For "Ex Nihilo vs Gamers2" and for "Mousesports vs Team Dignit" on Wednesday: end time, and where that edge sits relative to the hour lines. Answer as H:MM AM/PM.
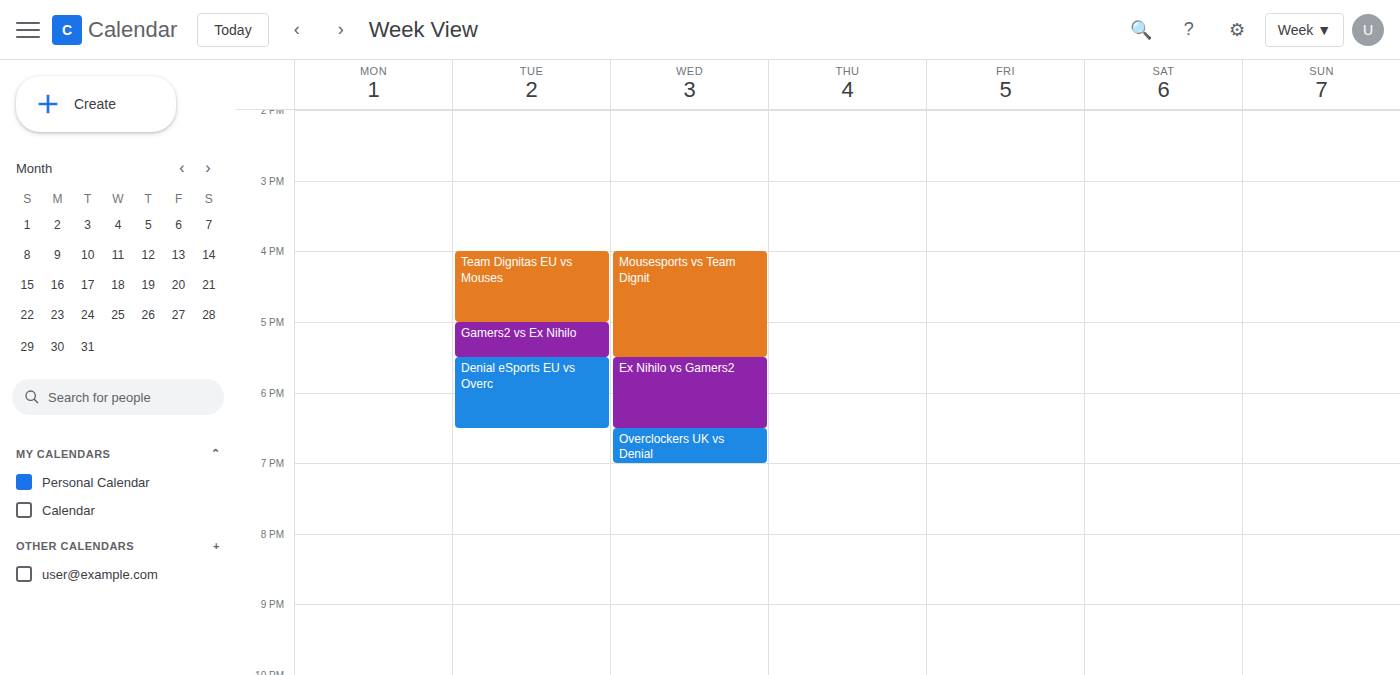
"Ex Nihilo vs Gamers2": 6:30 PM, halfway between the 6 PM and 7 PM lines. "Mousesports vs Team Dignit": 5:30 PM, halfway between the 5 PM and 6 PM lines.